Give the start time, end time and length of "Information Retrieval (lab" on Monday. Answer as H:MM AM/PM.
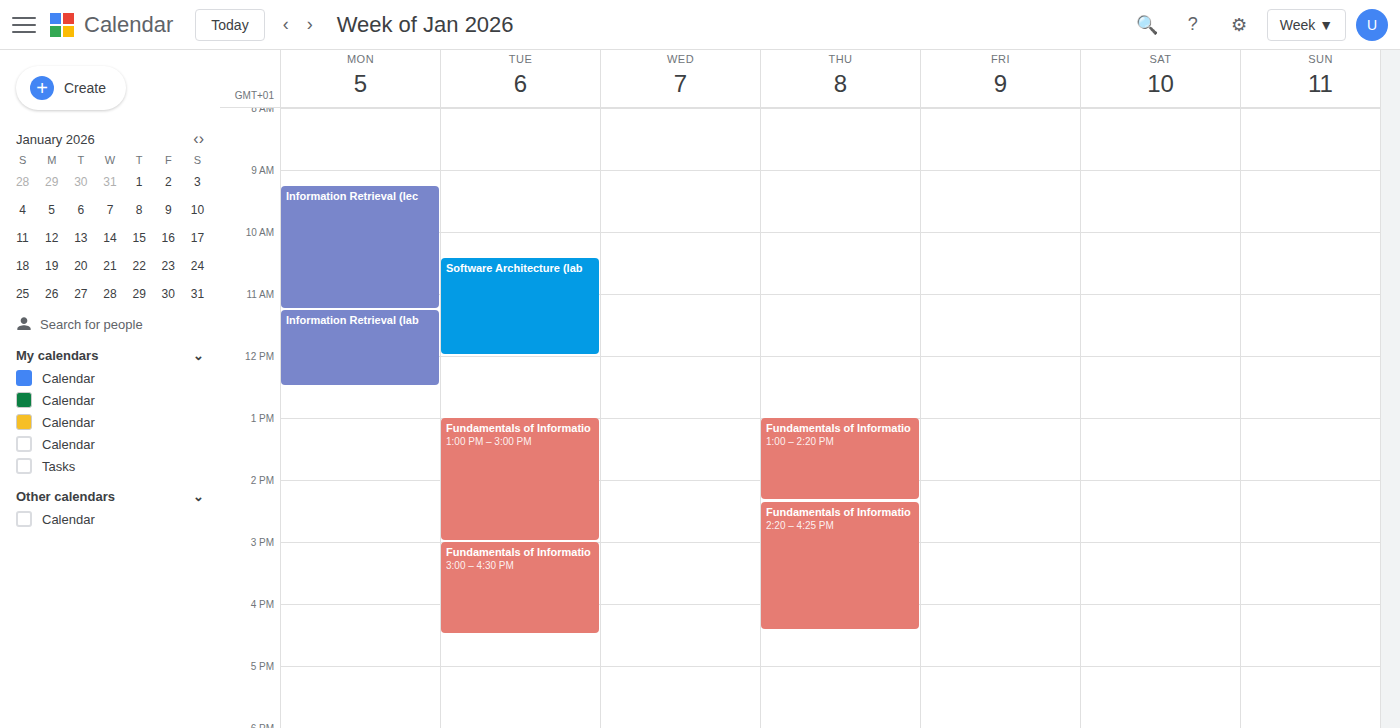
11:15 AM to 12:30 PM, 1 hour 15 minutes